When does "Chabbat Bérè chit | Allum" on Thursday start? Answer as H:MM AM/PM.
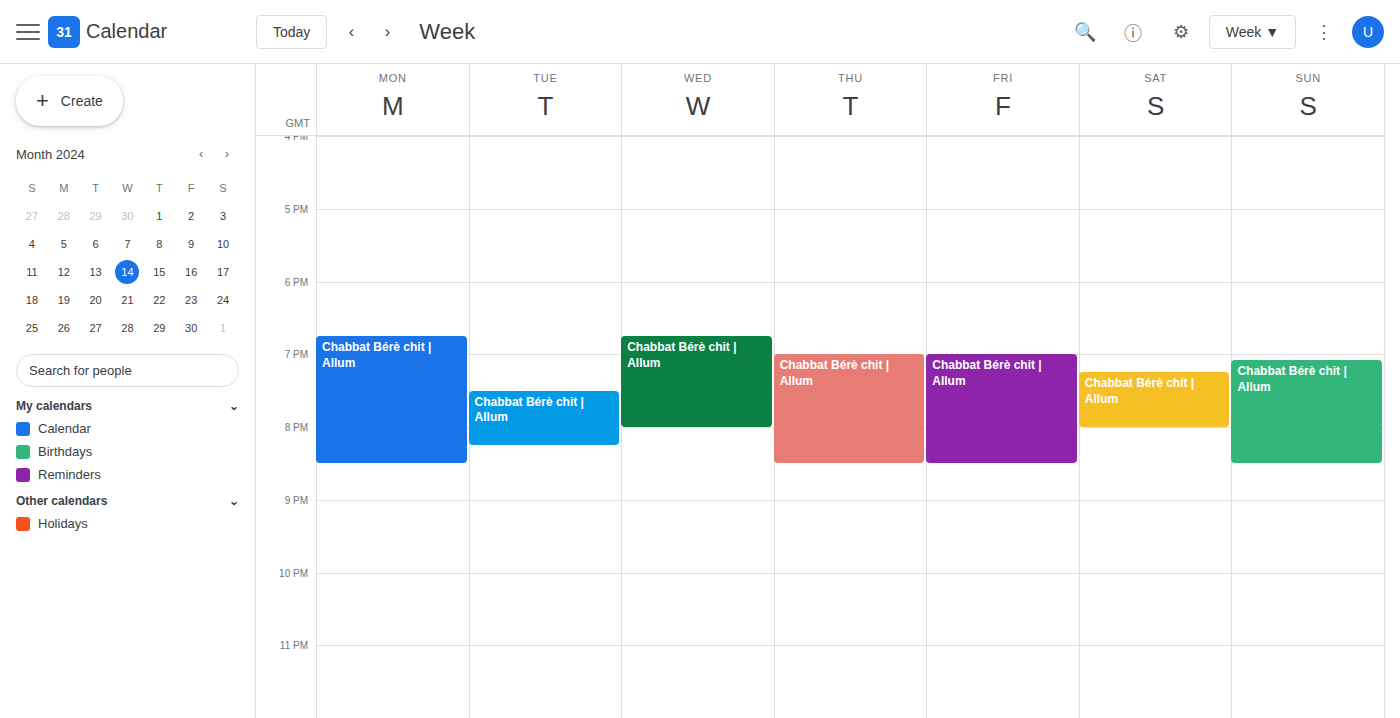
7:00 PM